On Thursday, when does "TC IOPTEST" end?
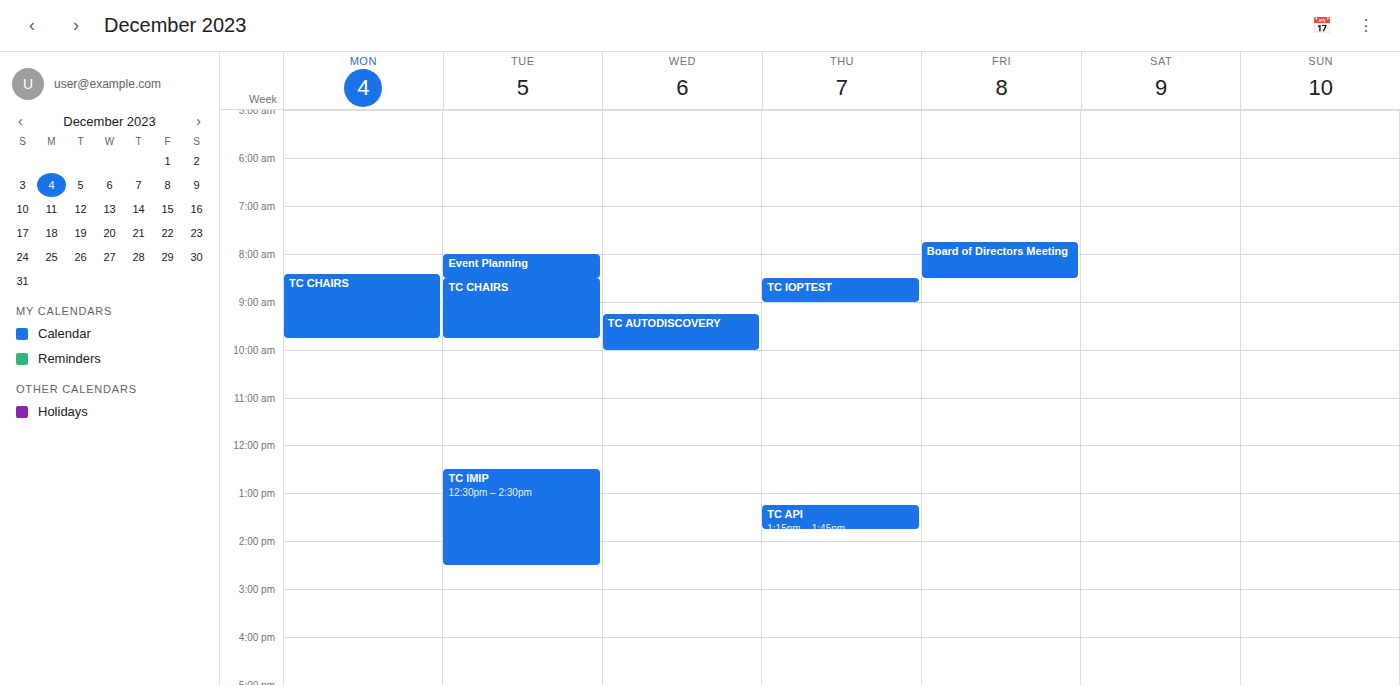
9:00 AM